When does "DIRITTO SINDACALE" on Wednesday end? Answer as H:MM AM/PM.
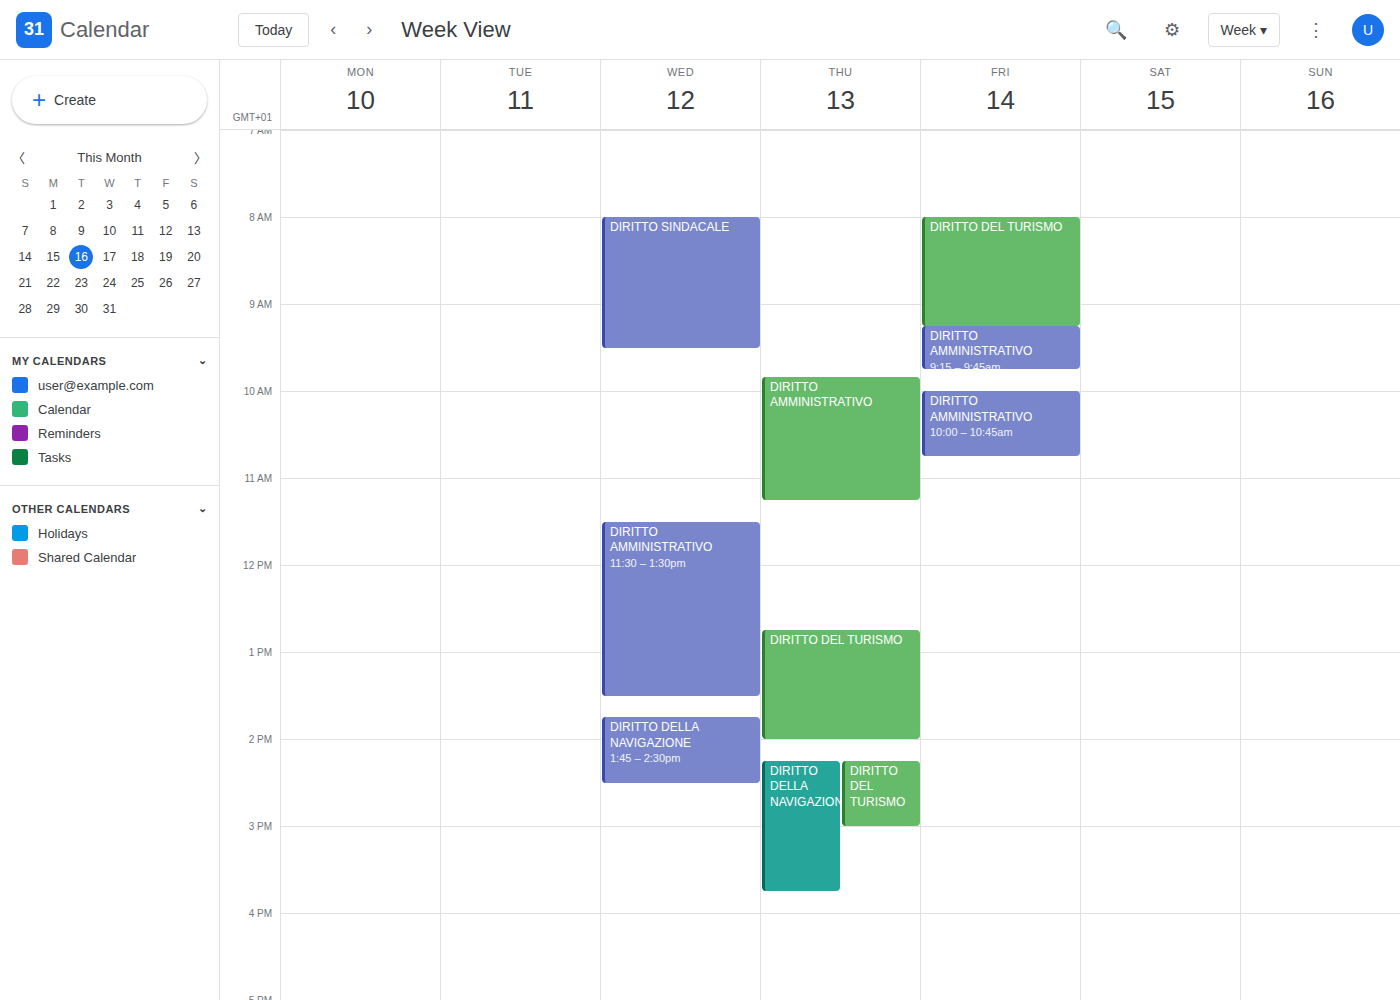
9:30 AM